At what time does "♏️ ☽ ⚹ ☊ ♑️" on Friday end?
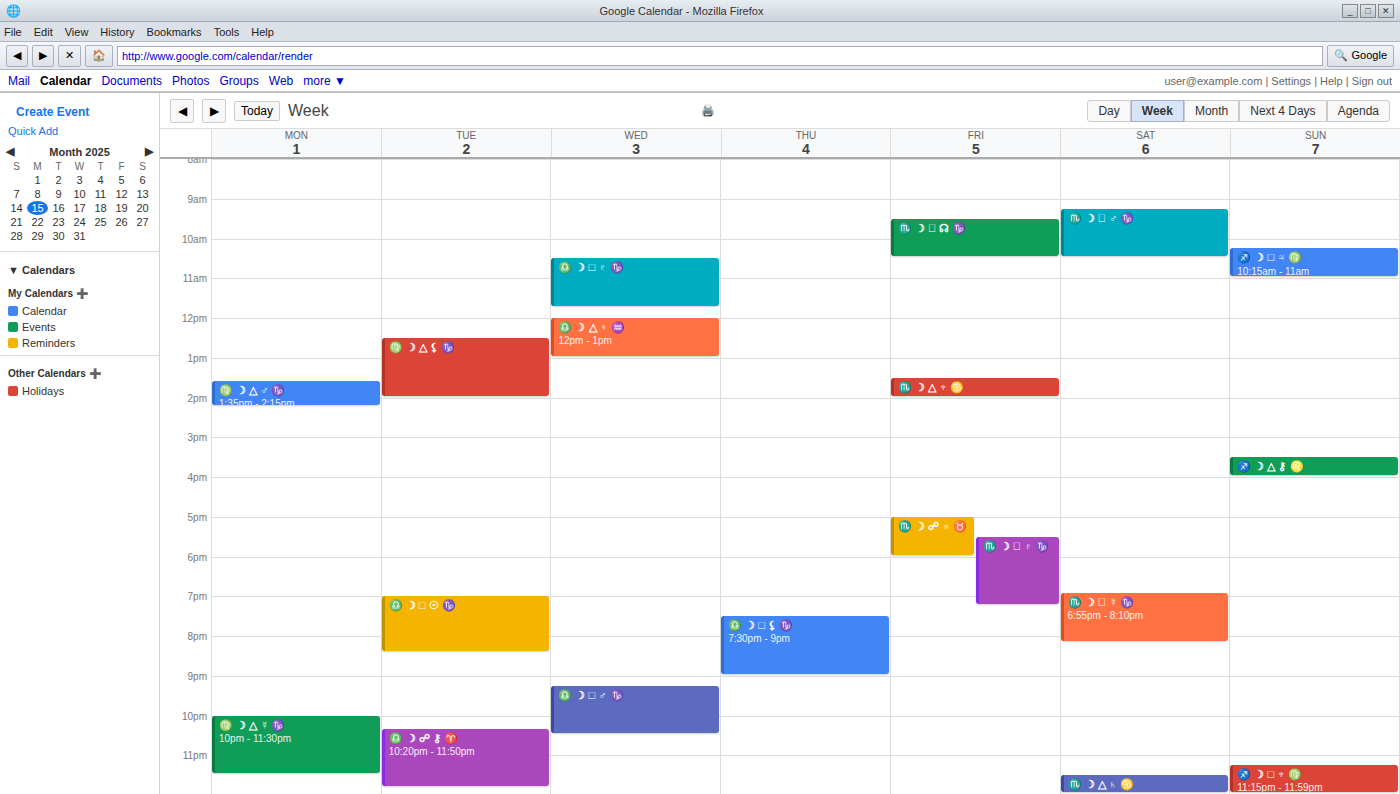
10:30